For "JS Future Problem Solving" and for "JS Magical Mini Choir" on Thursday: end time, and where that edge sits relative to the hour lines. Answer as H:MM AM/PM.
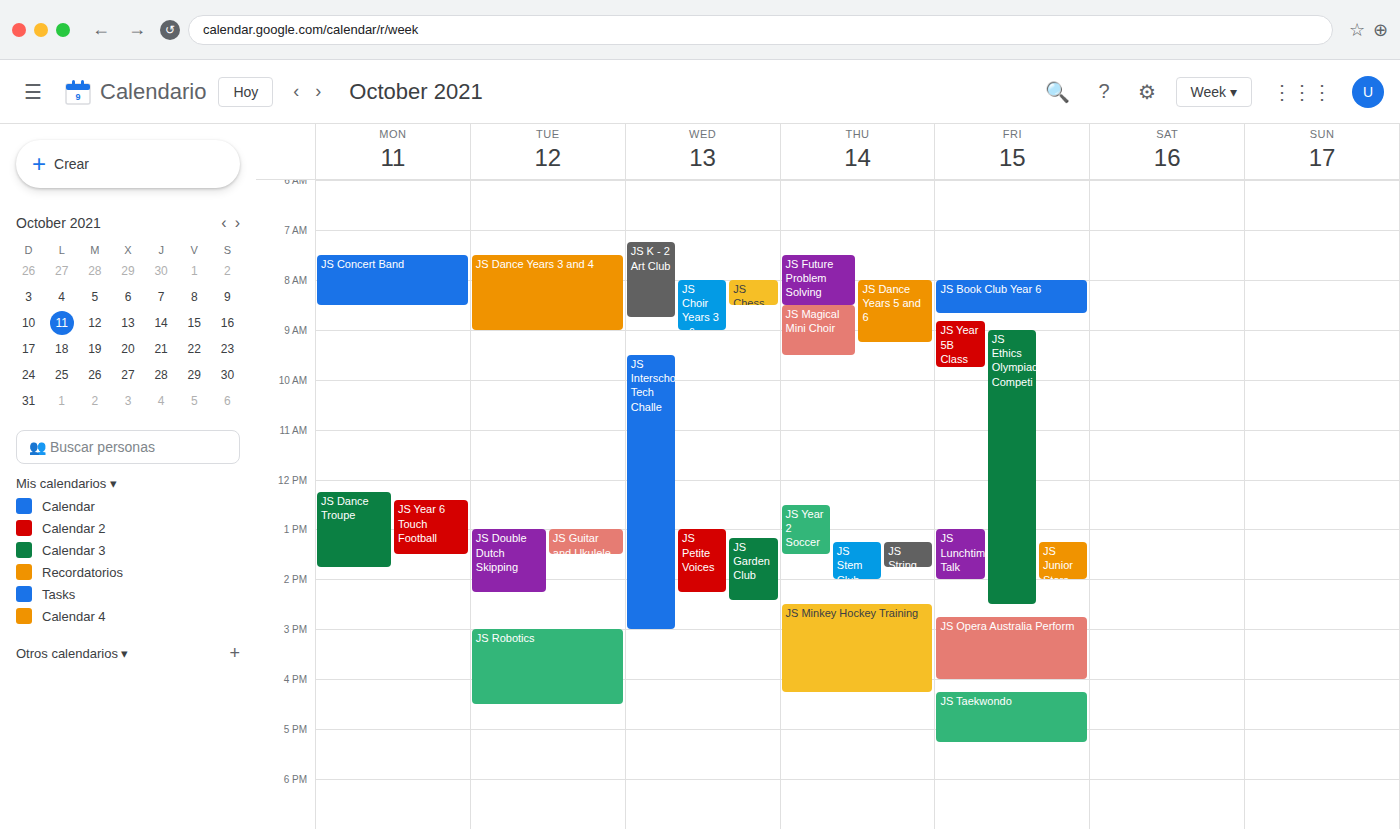
"JS Future Problem Solving": 8:30 AM, halfway between the 8 AM and 9 AM lines. "JS Magical Mini Choir": 9:30 AM, halfway between the 9 AM and 10 AM lines.